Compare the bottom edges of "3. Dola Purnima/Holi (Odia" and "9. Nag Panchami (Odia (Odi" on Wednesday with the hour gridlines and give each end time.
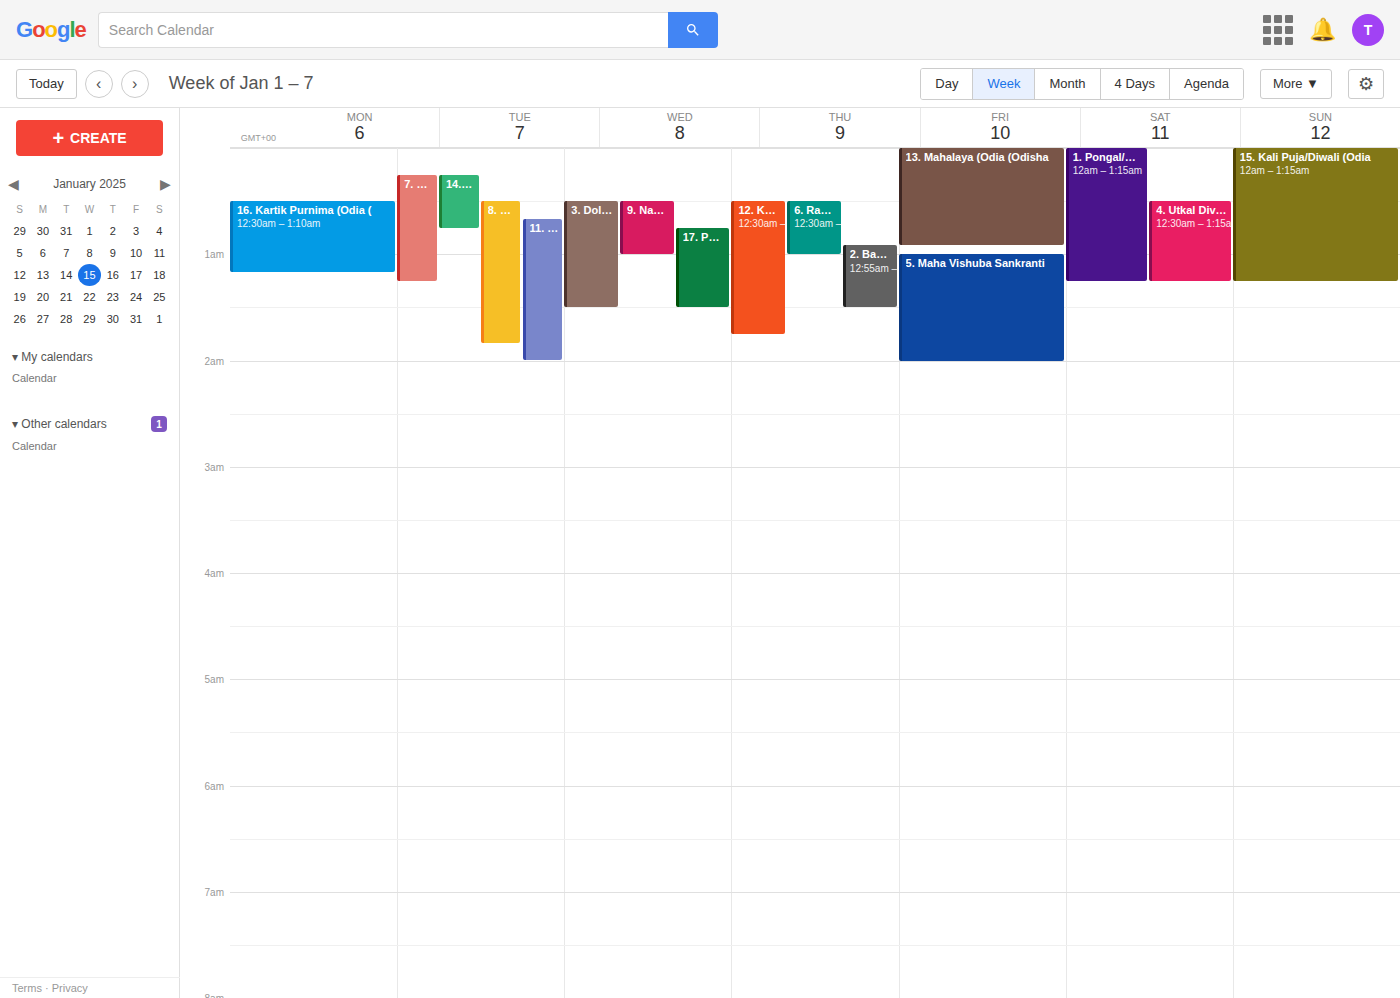
"3. Dola Purnima/Holi (Odia": 1:30 AM, halfway between the 1 AM and 2 AM lines. "9. Nag Panchami (Odia (Odi": 1:00 AM, exactly on the 1 AM line.